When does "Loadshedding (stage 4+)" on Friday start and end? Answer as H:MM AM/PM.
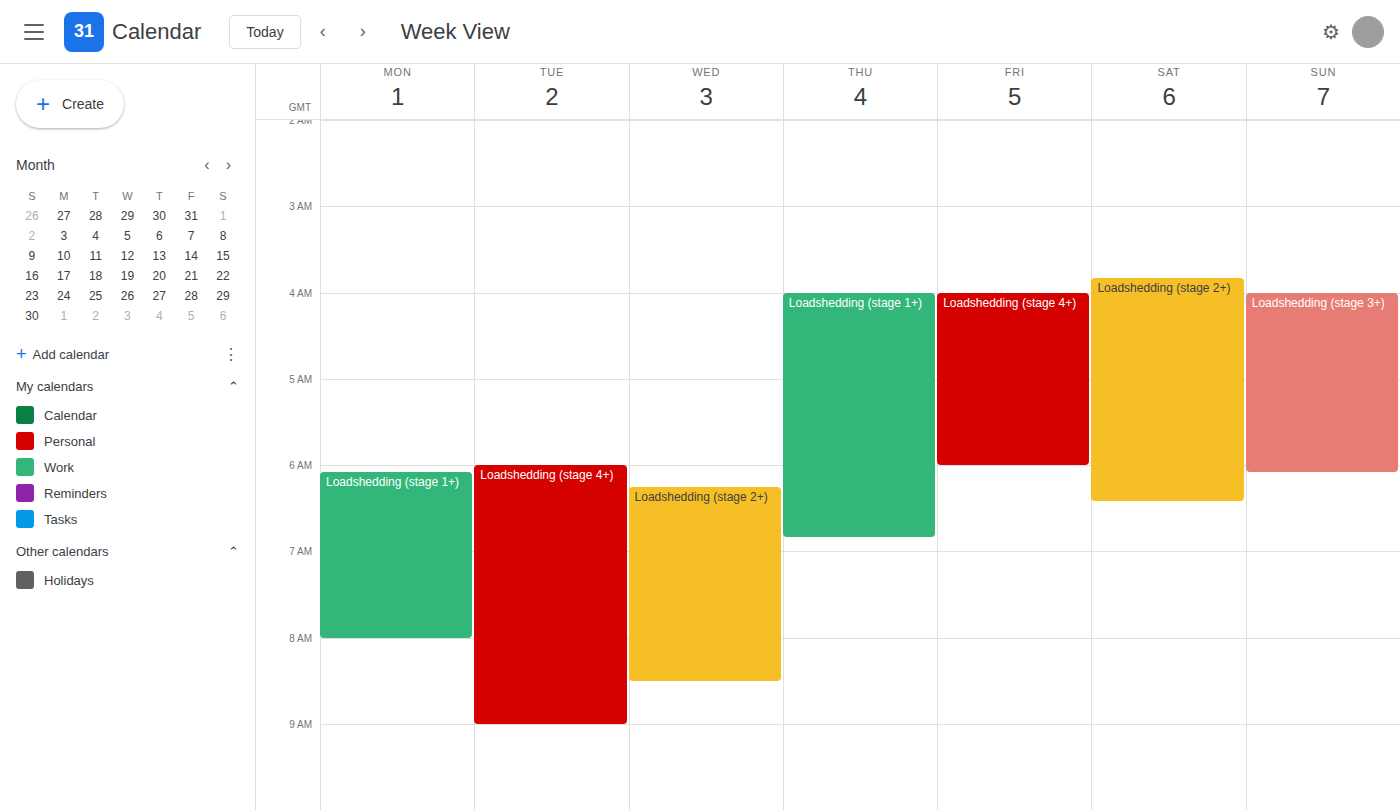
4:00 AM to 6:00 AM